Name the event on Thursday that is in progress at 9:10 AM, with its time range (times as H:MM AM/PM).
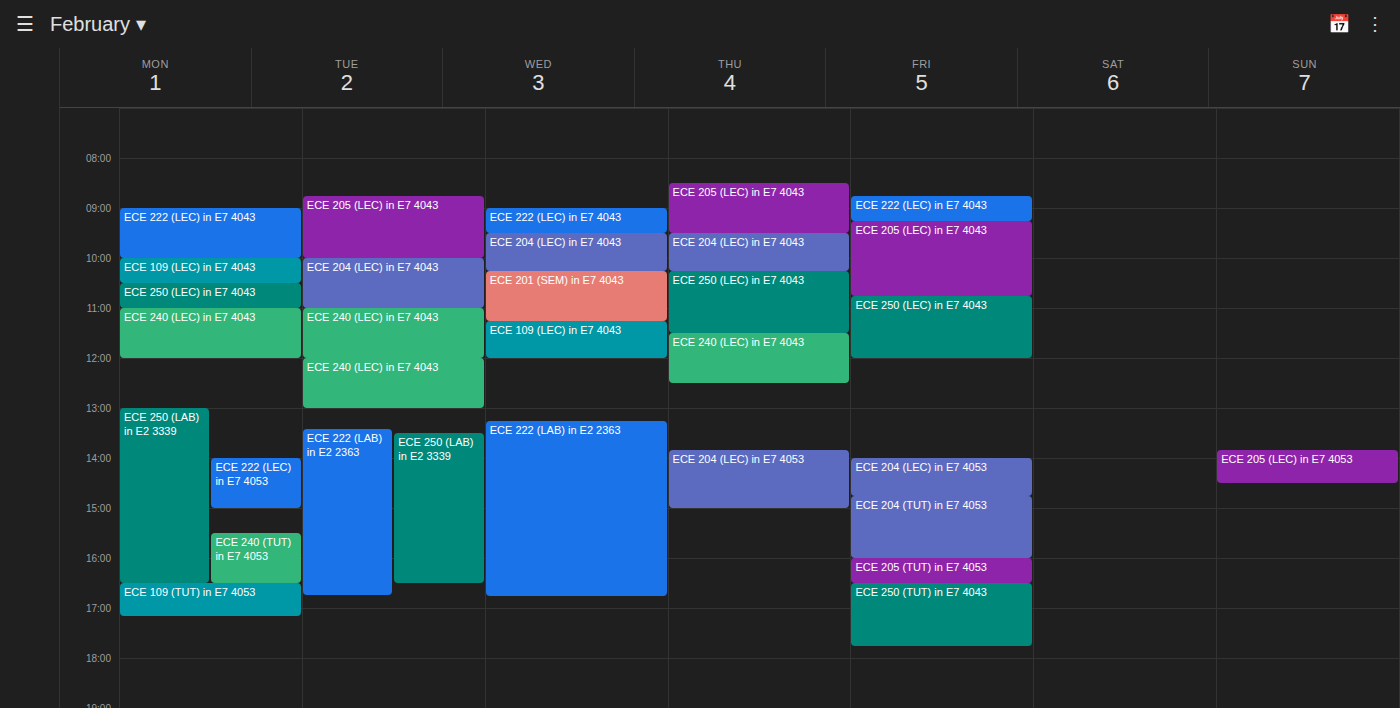
"ECE 205 (LEC) in E7 4043", 8:30 AM to 9:30 AM